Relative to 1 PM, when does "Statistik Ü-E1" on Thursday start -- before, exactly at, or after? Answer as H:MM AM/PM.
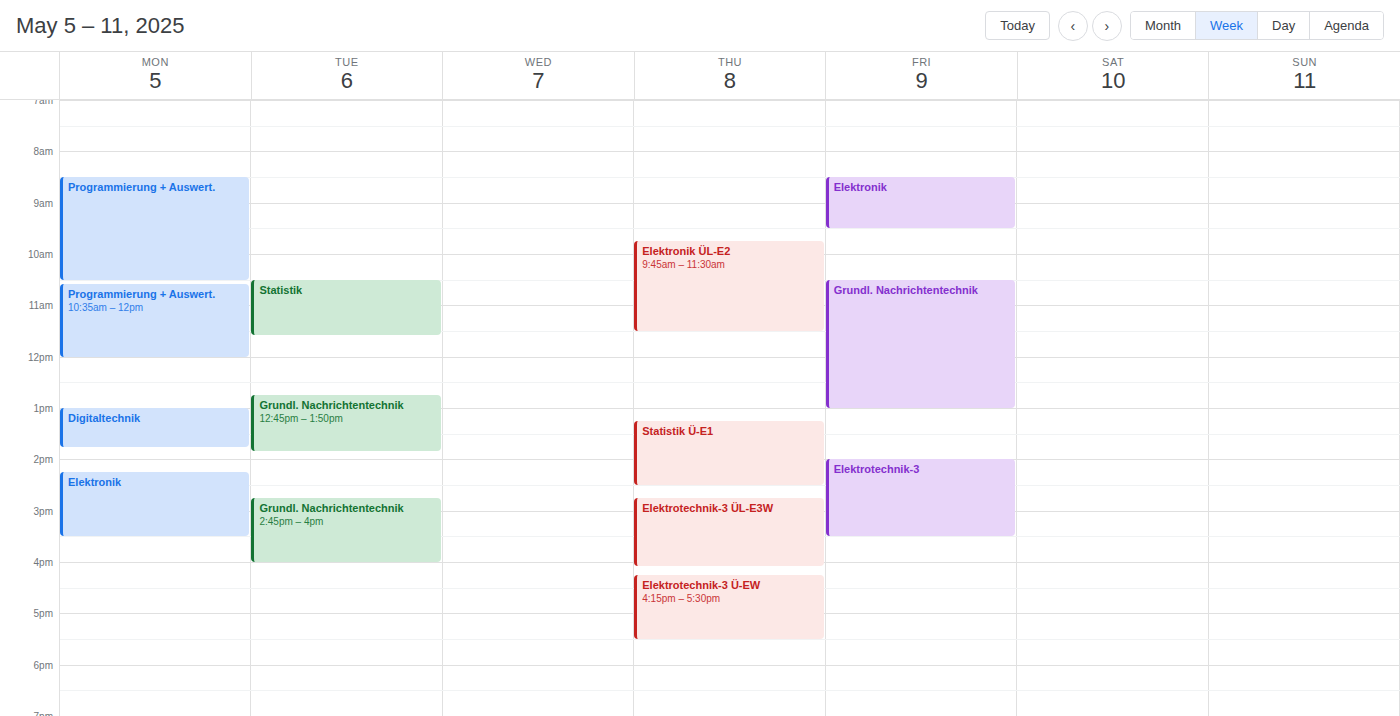
1:15 PM -- after 1 PM, 15 minutes below the 1 PM line.